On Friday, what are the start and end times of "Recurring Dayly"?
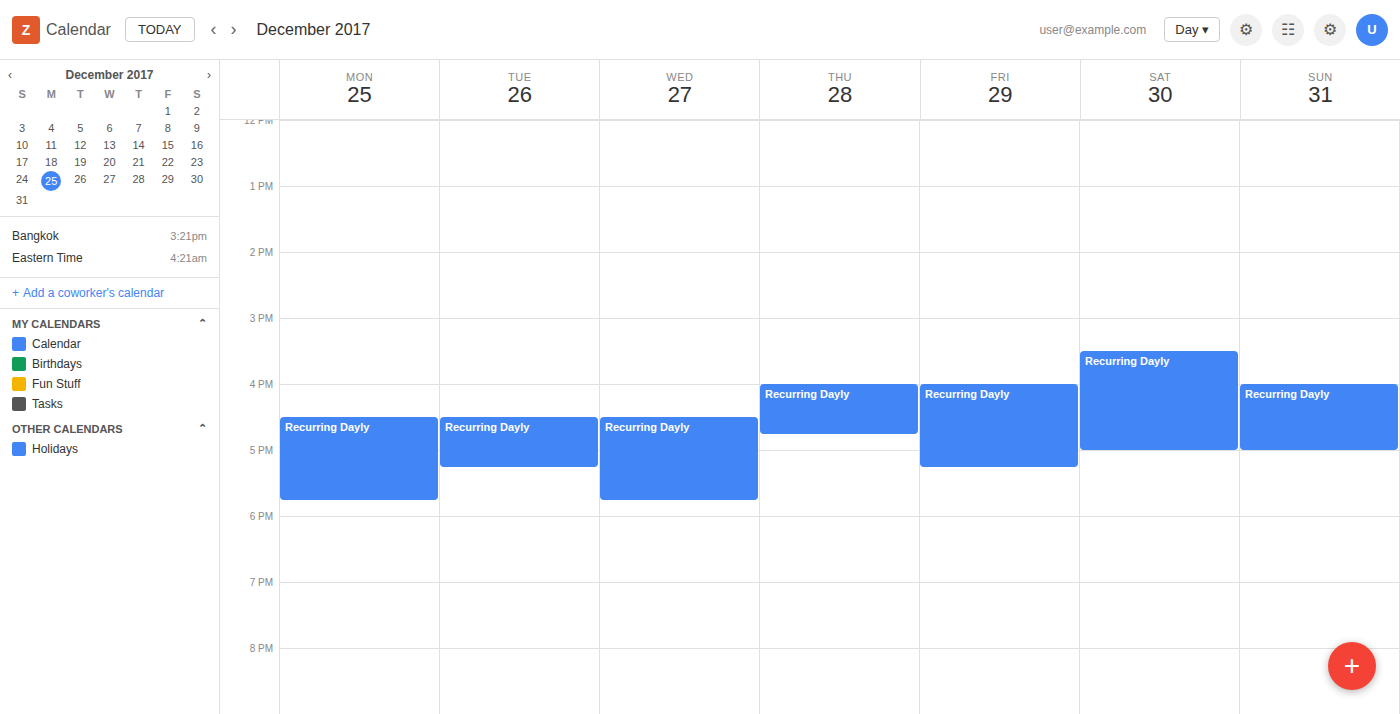
16:00 to 17:15